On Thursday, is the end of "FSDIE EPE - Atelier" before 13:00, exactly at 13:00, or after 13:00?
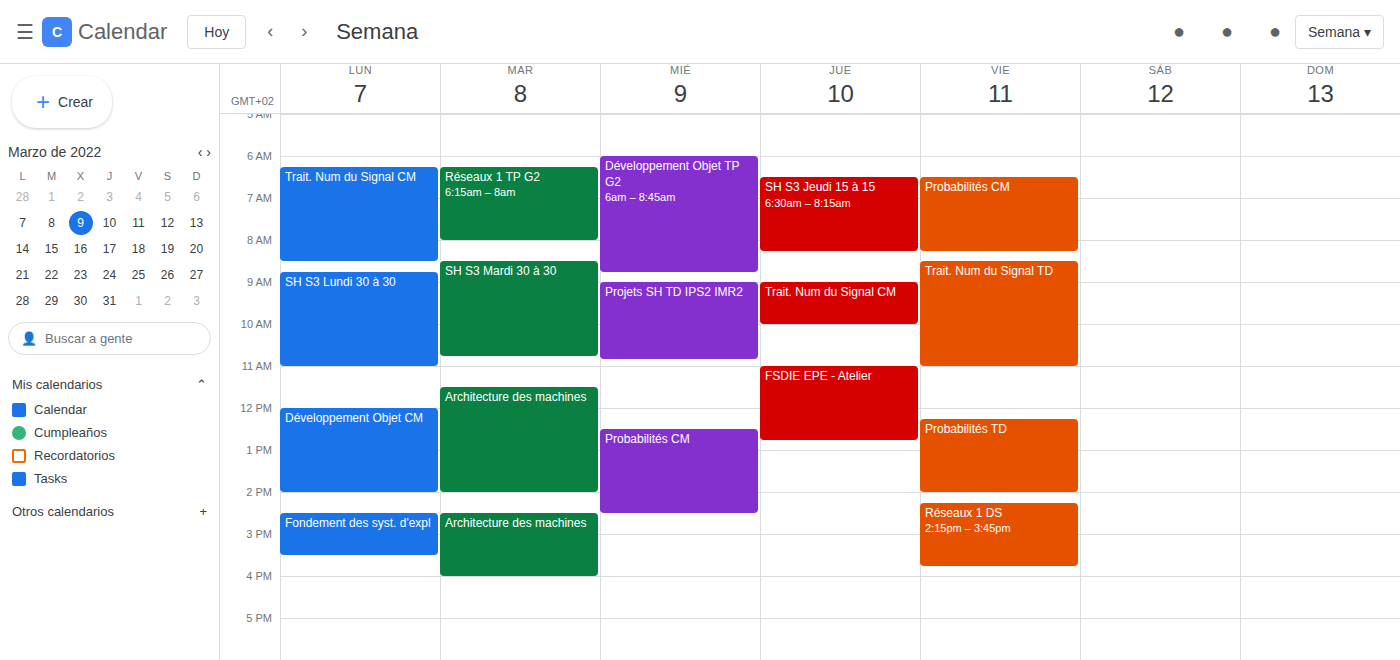
12:45 -- before 13:00, 15 minutes above the 13:00 line.